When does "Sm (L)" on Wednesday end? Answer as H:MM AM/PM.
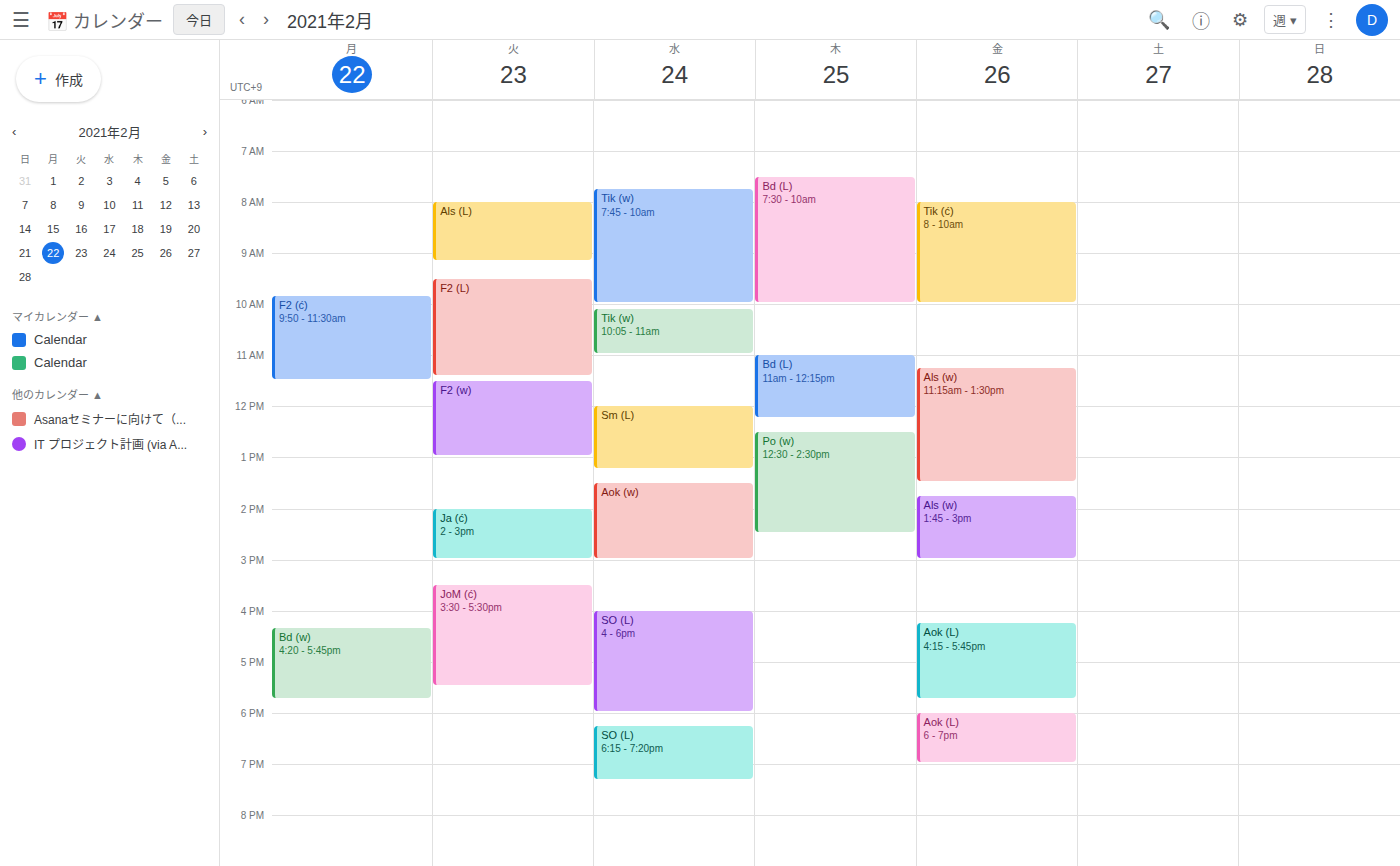
1:15 PM